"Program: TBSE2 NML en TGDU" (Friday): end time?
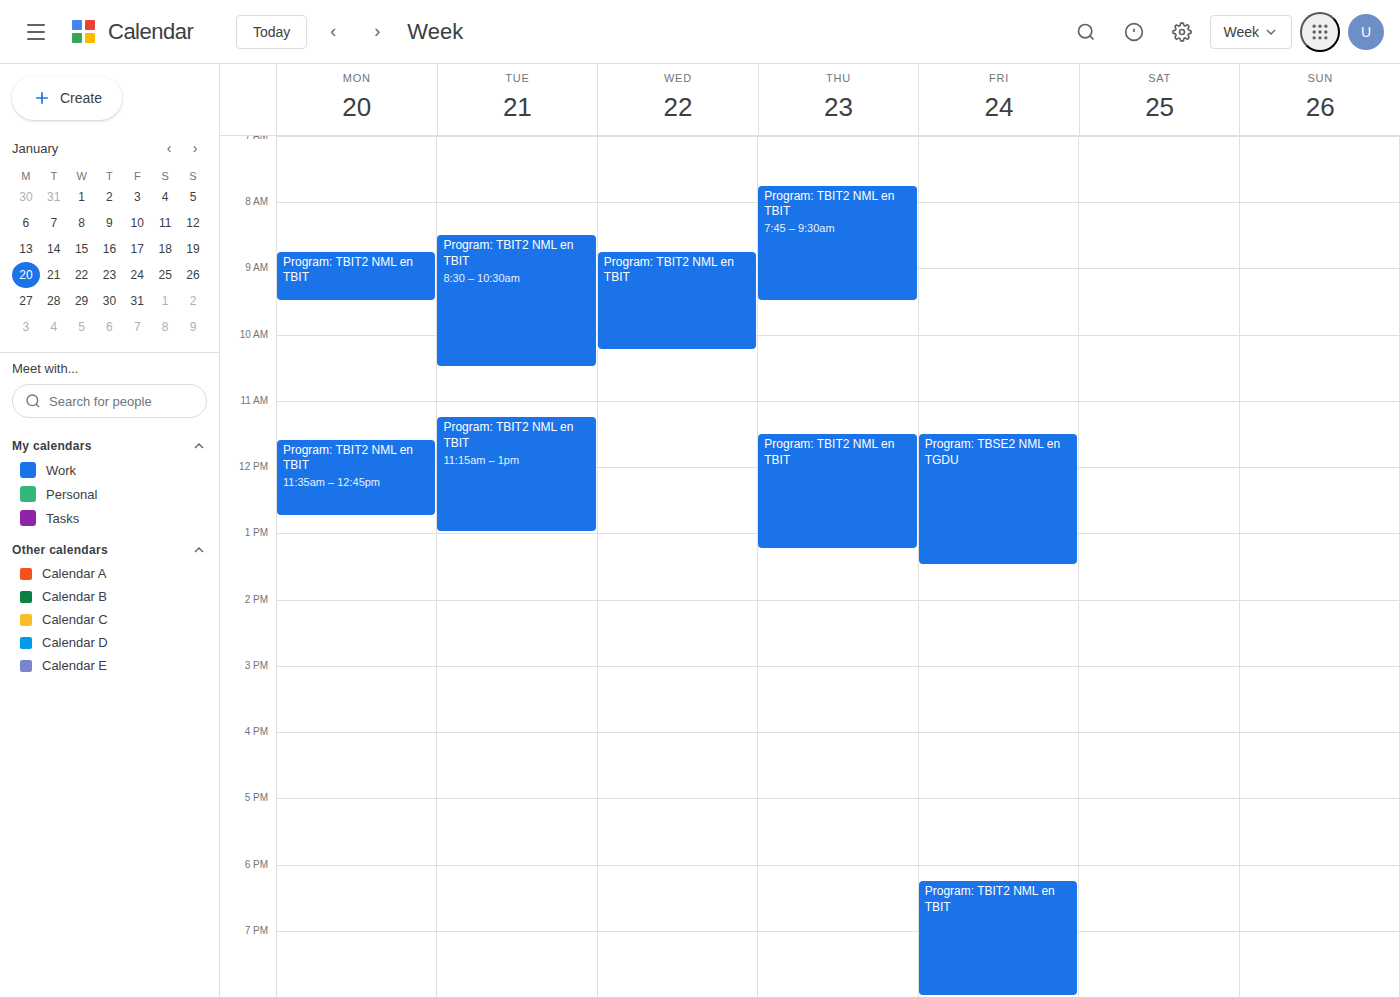
1:30 PM